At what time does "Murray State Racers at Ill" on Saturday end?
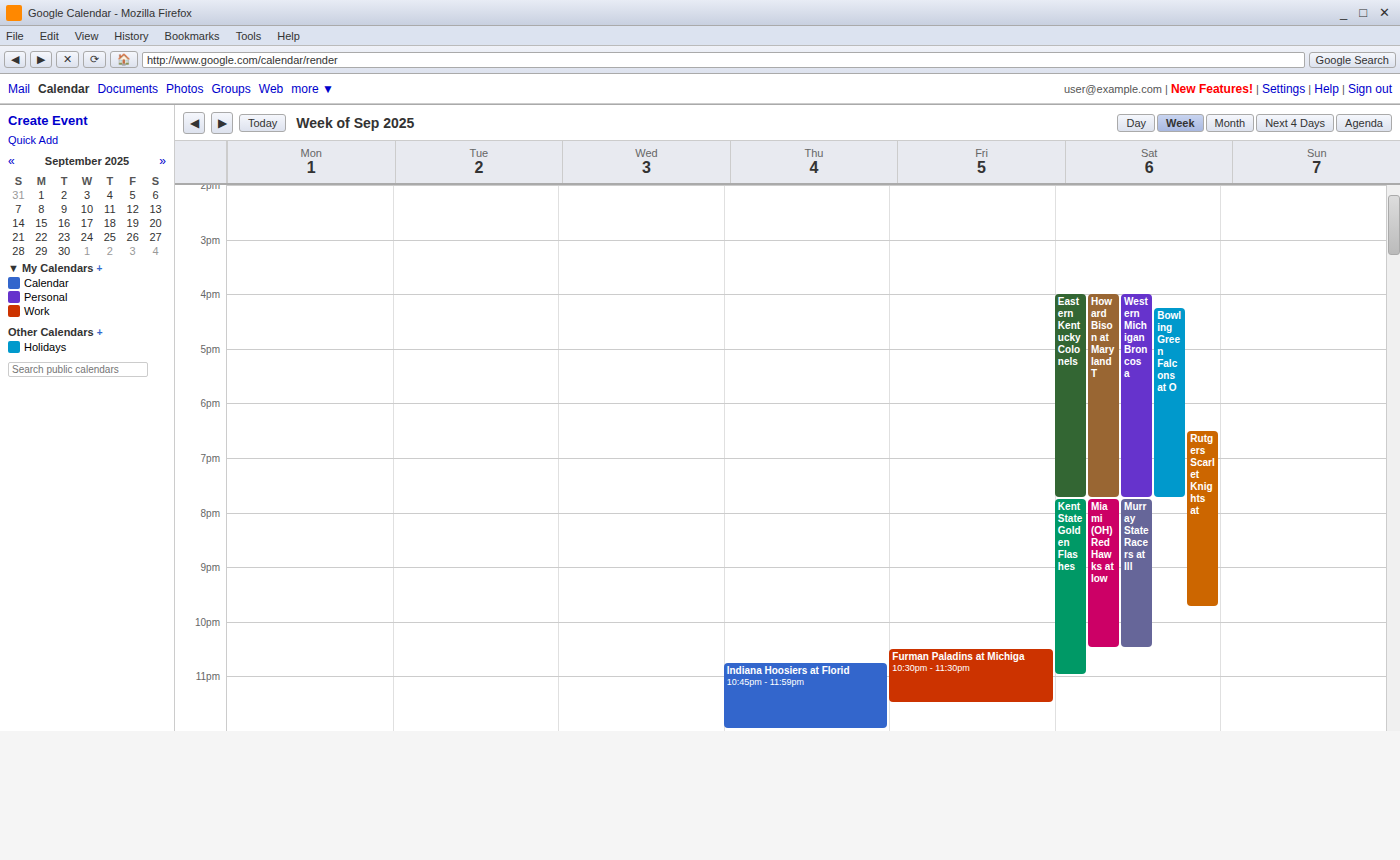
10:30 PM